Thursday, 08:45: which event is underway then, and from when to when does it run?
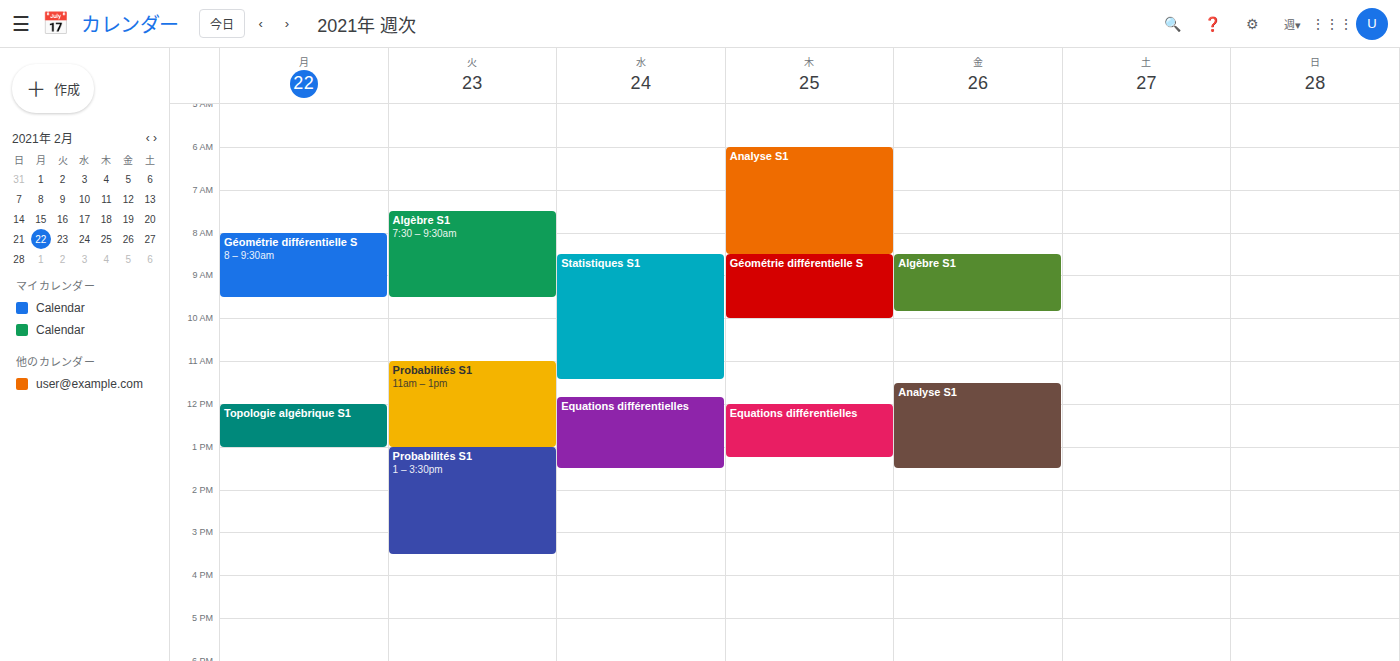
"Géométrie différentielle S", 08:30 to 10:00